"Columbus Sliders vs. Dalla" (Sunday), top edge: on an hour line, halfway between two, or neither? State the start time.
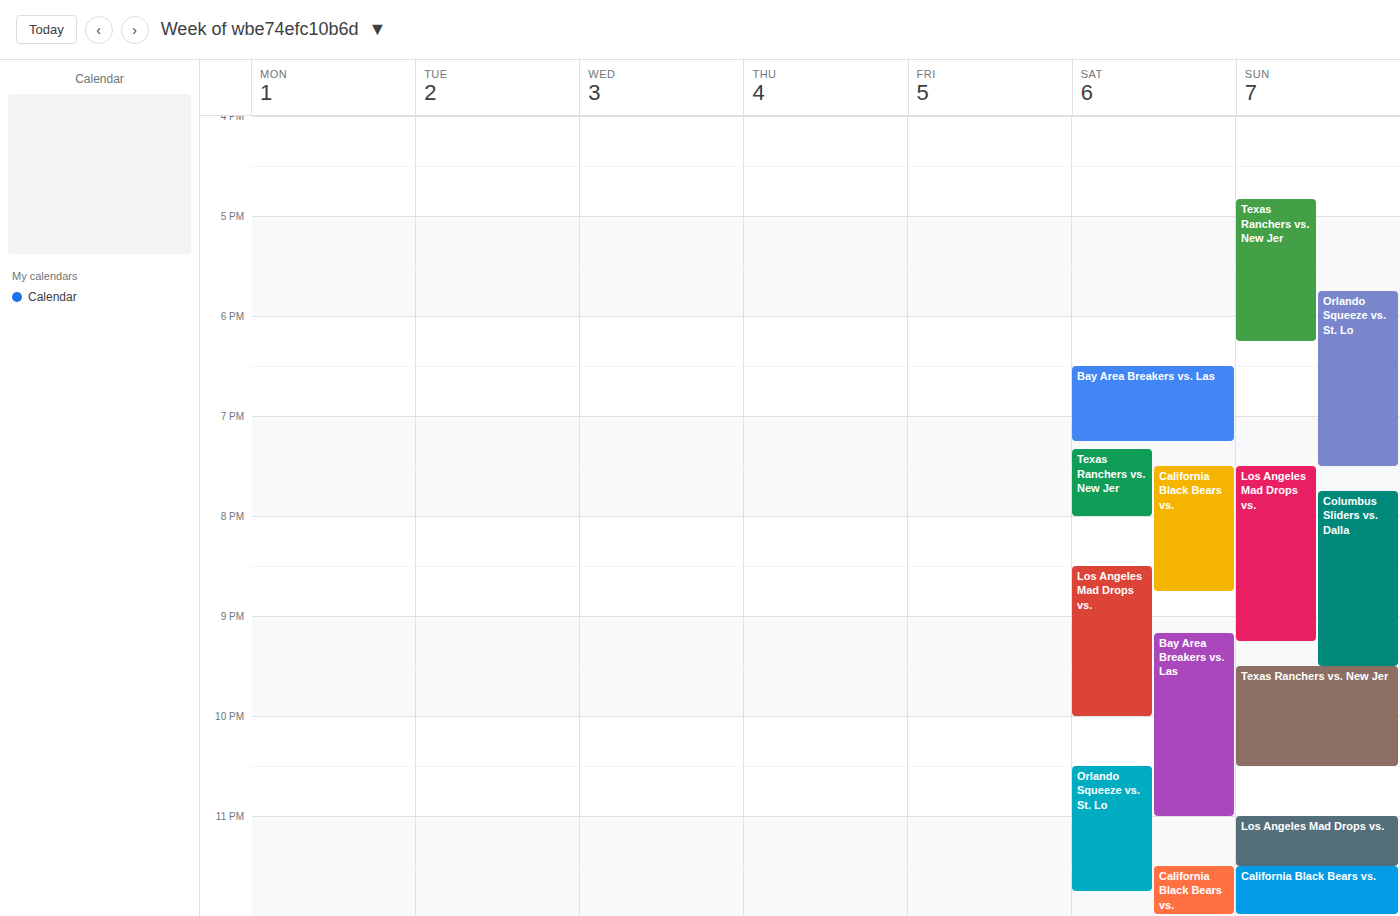
7:45 PM -- neither: three quarters of the way from the 7 PM line to the 8 PM line.